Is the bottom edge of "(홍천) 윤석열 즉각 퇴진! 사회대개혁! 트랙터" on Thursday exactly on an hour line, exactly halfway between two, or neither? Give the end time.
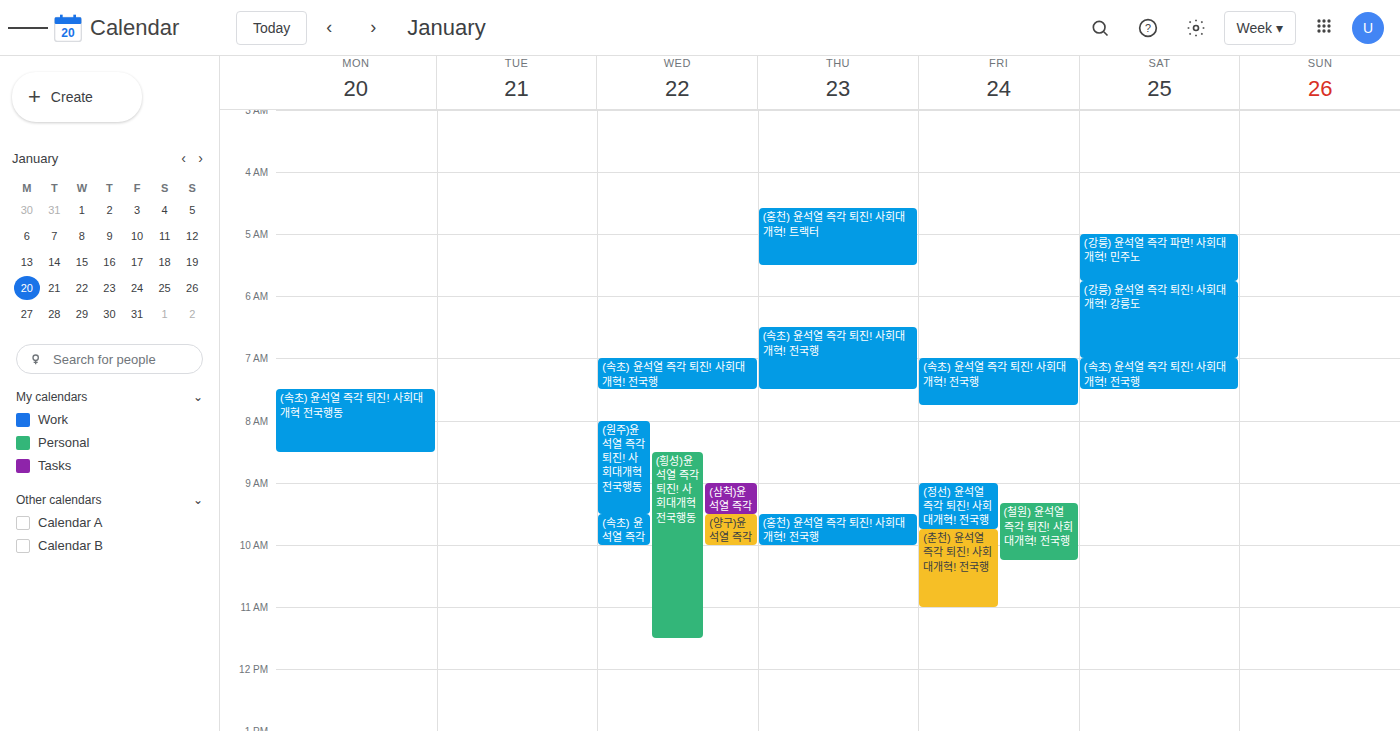
5:30 AM -- halfway between the 5 AM and 6 AM lines.